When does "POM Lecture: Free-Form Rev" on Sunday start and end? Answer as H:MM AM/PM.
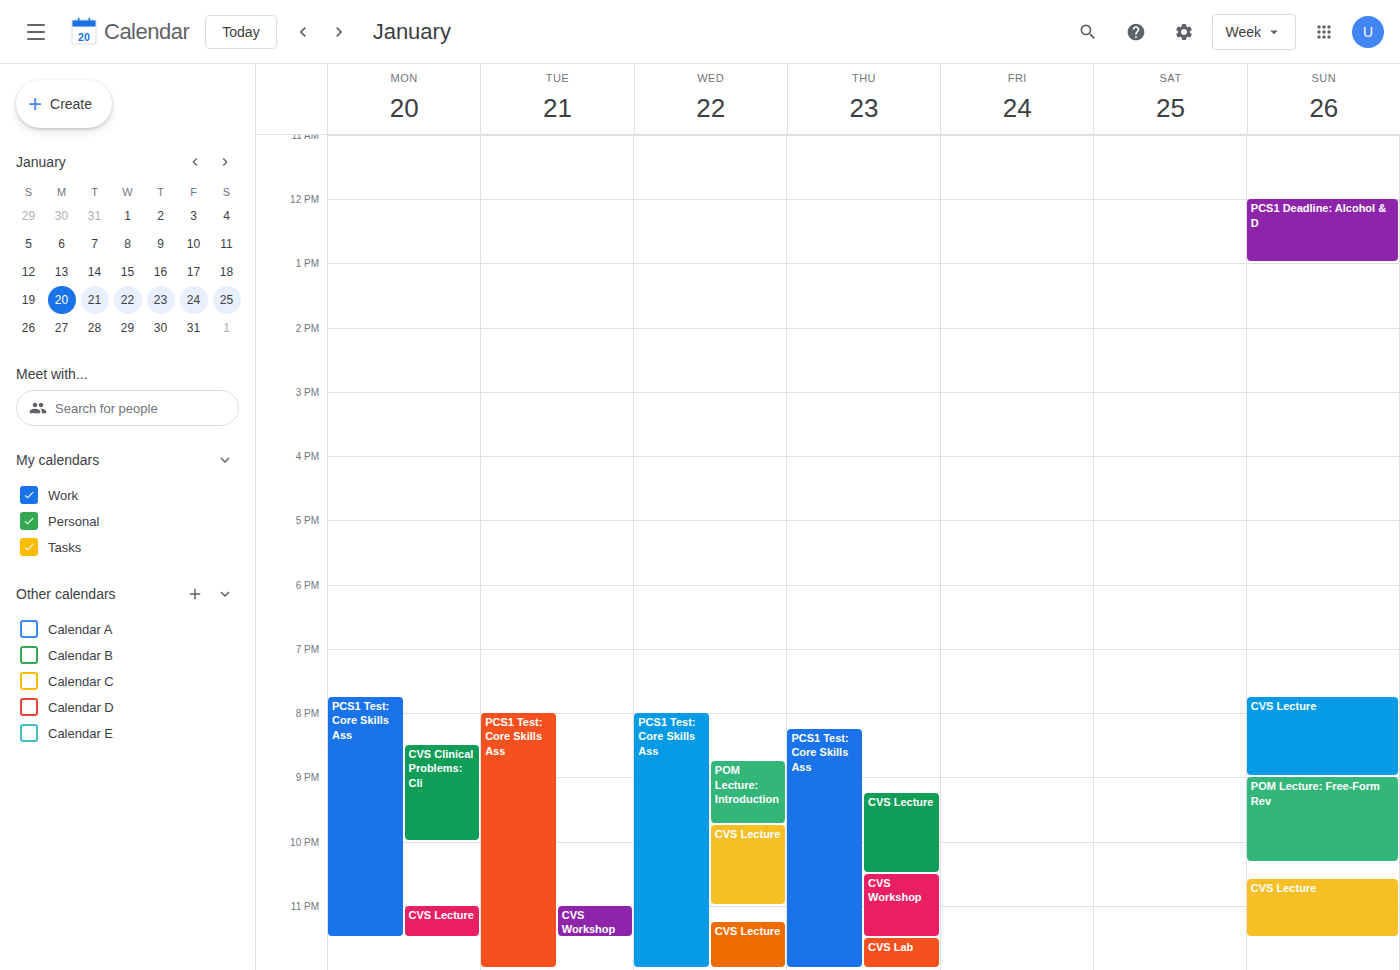
9:00 PM to 10:20 PM